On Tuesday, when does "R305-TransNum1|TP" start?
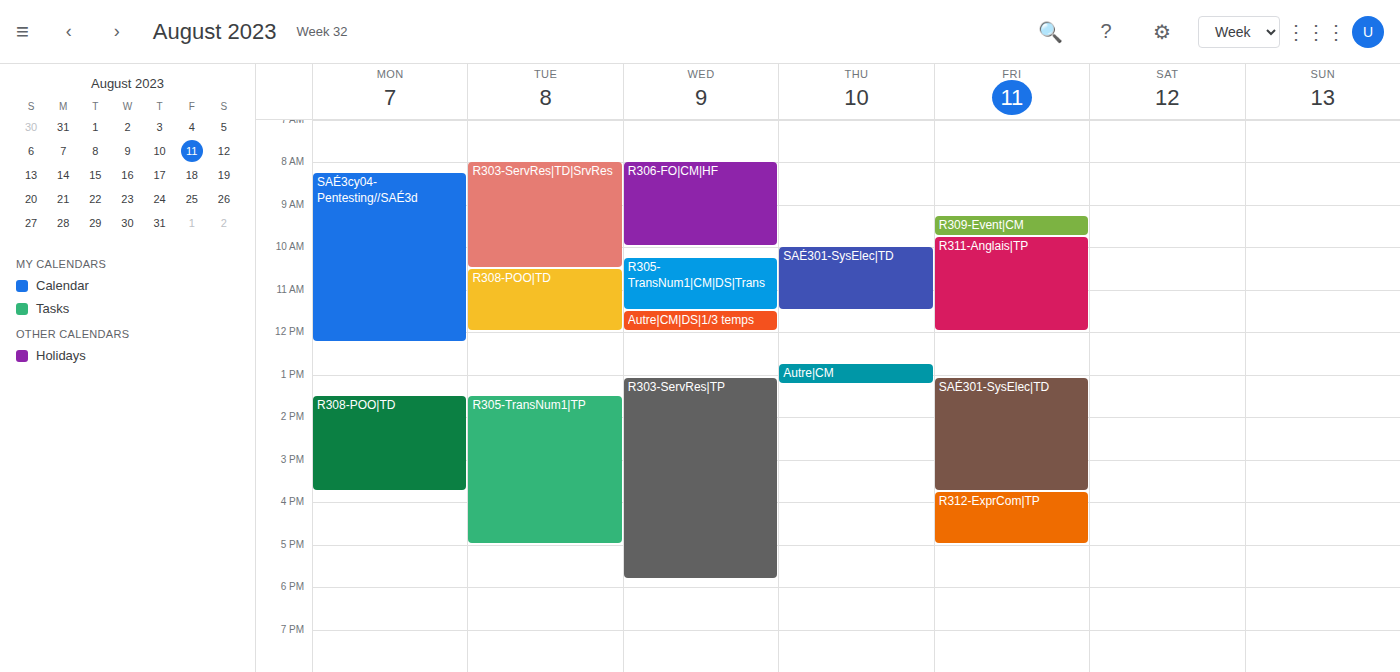
13:30